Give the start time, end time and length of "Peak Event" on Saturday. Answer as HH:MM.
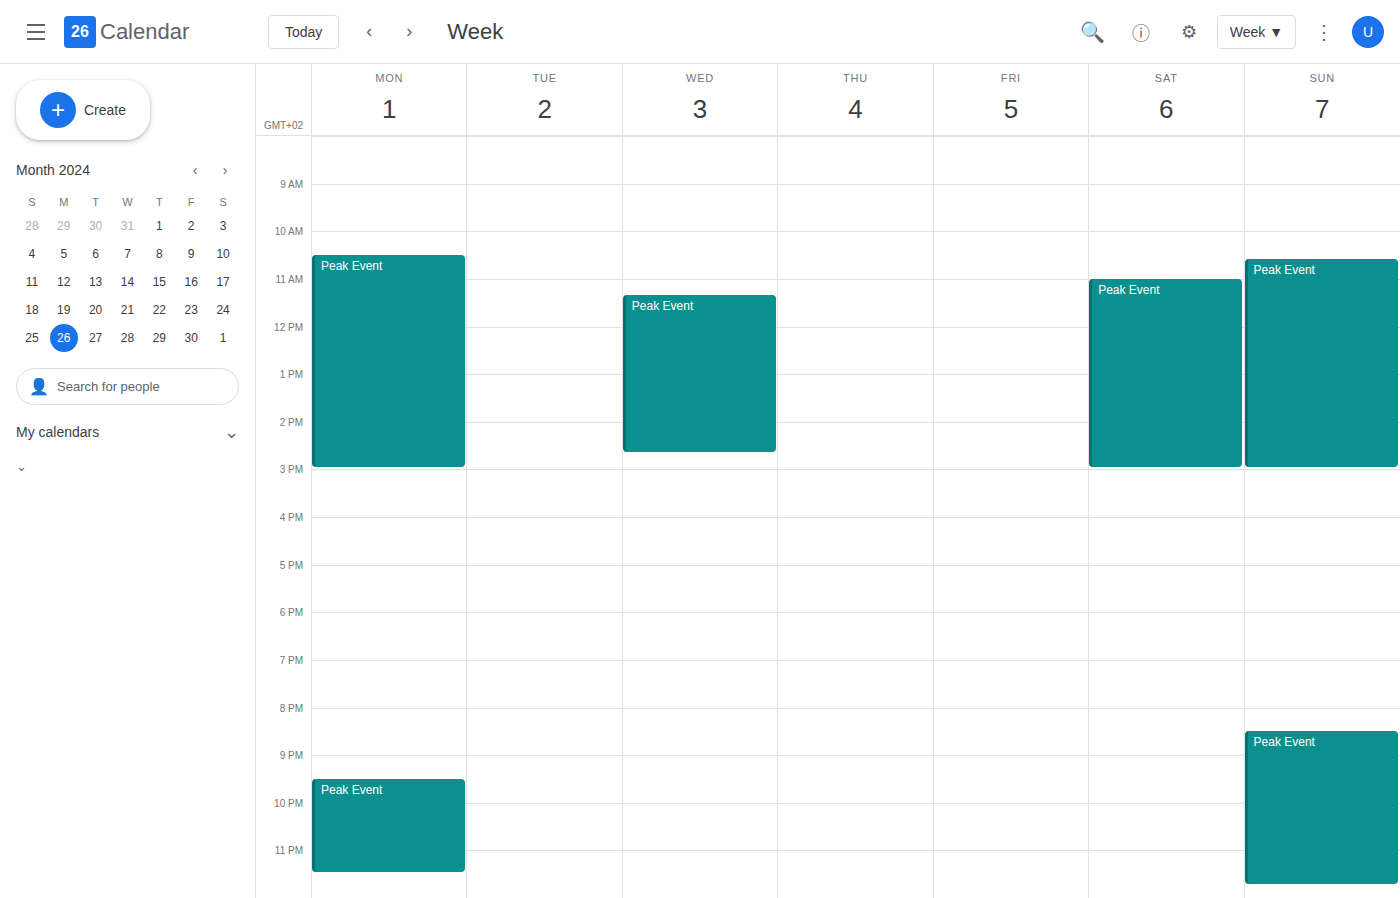
11:00 to 15:00, 4 hours